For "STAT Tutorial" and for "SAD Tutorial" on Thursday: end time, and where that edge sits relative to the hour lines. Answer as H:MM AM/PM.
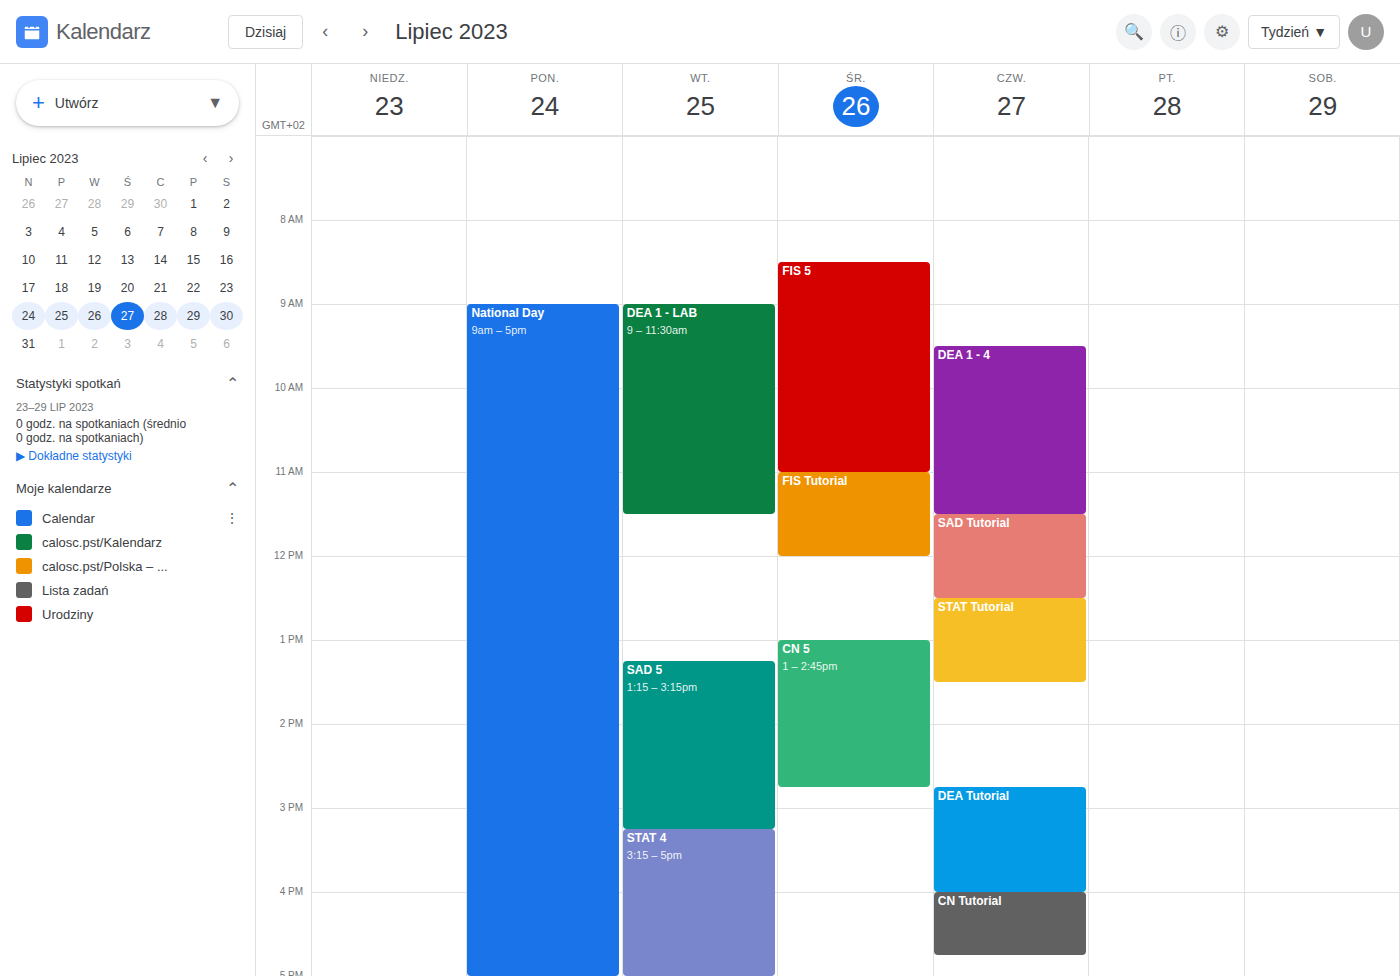
"STAT Tutorial": 1:30 PM, halfway between the 1 PM and 2 PM lines. "SAD Tutorial": 12:30 PM, halfway between the 12 PM and 1 PM lines.